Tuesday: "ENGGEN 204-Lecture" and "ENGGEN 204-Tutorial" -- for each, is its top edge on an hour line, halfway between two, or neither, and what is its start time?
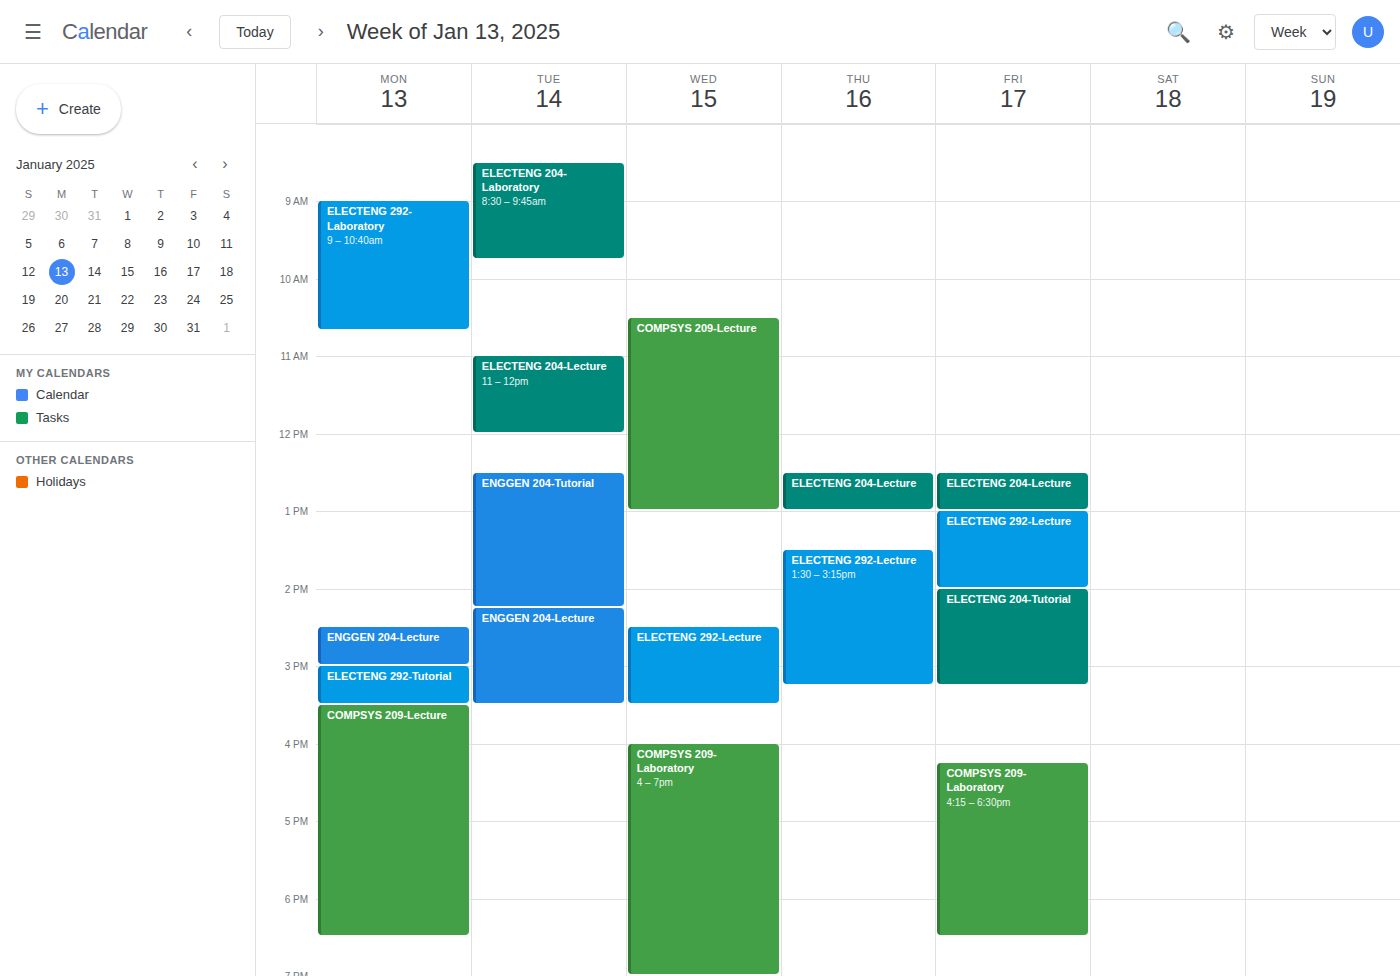
"ENGGEN 204-Lecture": 2:15 PM, neither: a quarter of the way from the 2 PM line to the 3 PM line. "ENGGEN 204-Tutorial": 12:30 PM, halfway between the 12 PM and 1 PM lines.